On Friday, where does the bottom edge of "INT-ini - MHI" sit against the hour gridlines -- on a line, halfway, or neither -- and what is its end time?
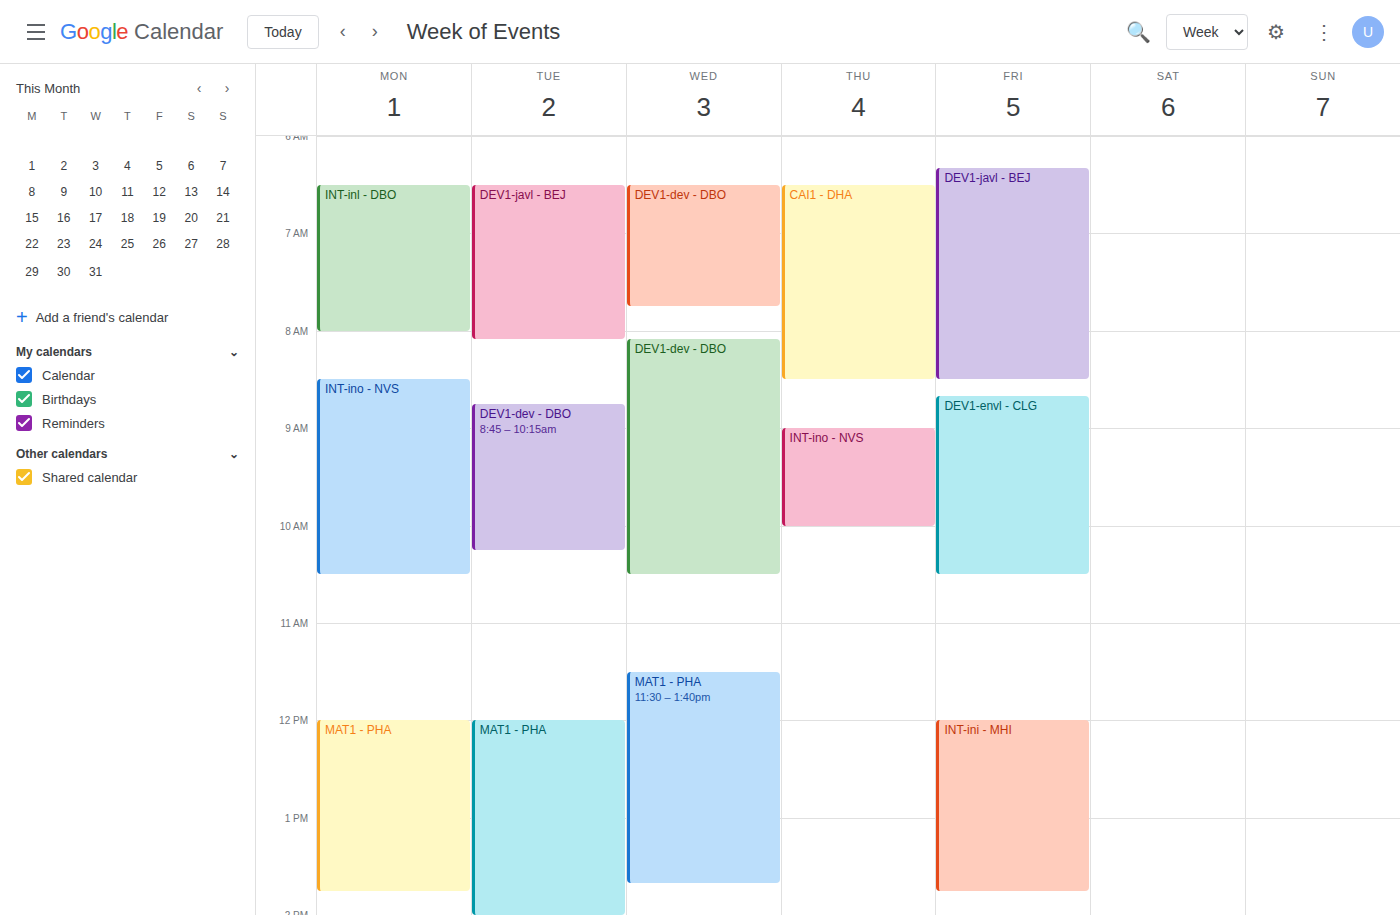
13:45 -- neither: three quarters of the way from the 13:00 line to the 14:00 line.